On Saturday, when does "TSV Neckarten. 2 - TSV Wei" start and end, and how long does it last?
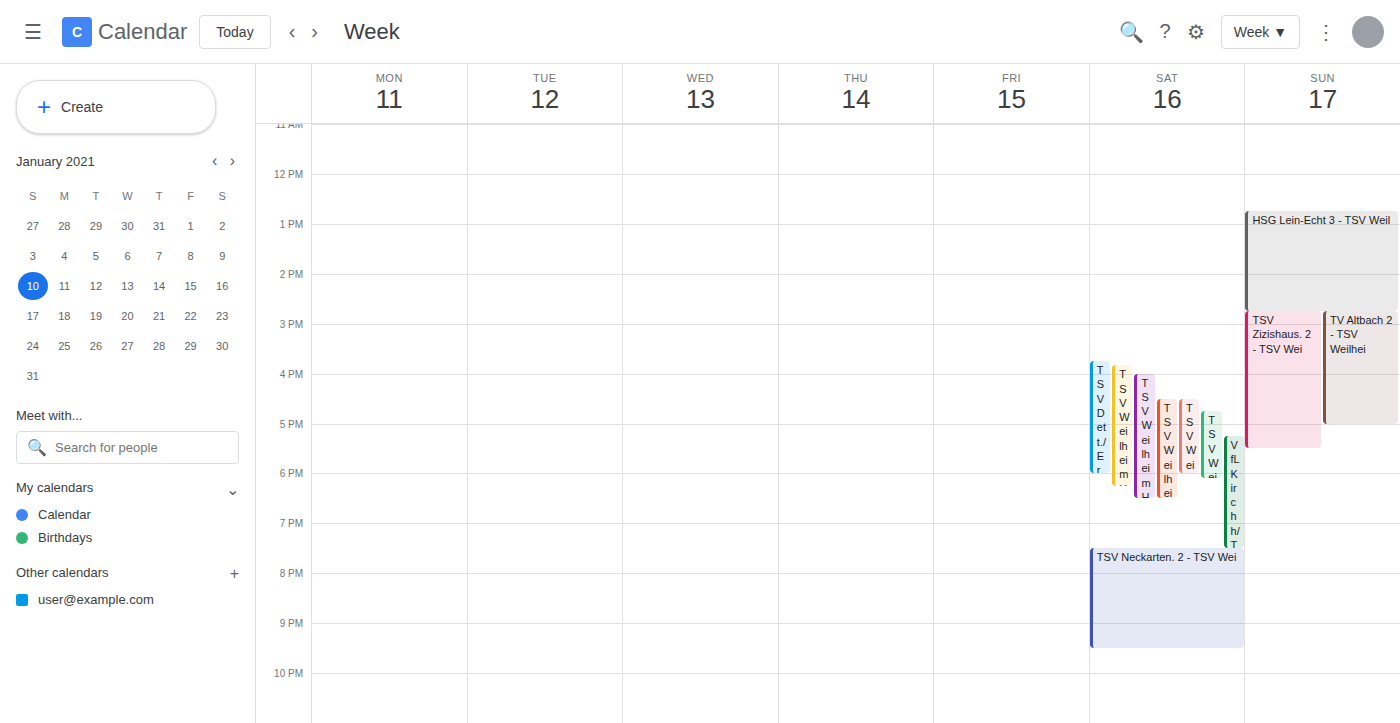
7:30 PM to 9:30 PM, 2 hours